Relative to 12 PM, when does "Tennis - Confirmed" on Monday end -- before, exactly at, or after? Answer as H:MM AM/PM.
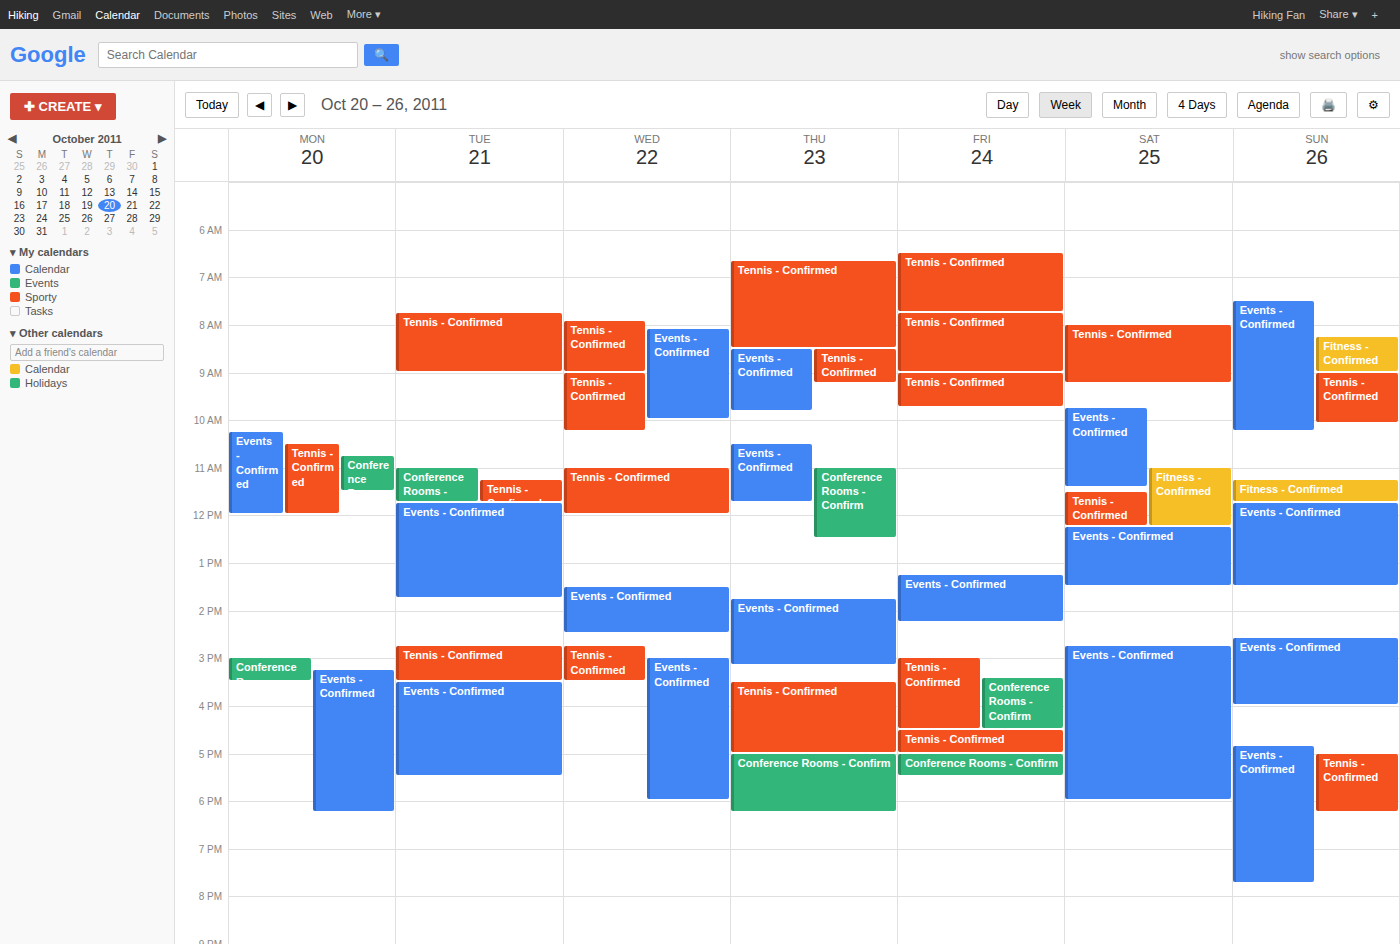
12:00 PM -- exactly at 12 PM, on the 12 PM line.